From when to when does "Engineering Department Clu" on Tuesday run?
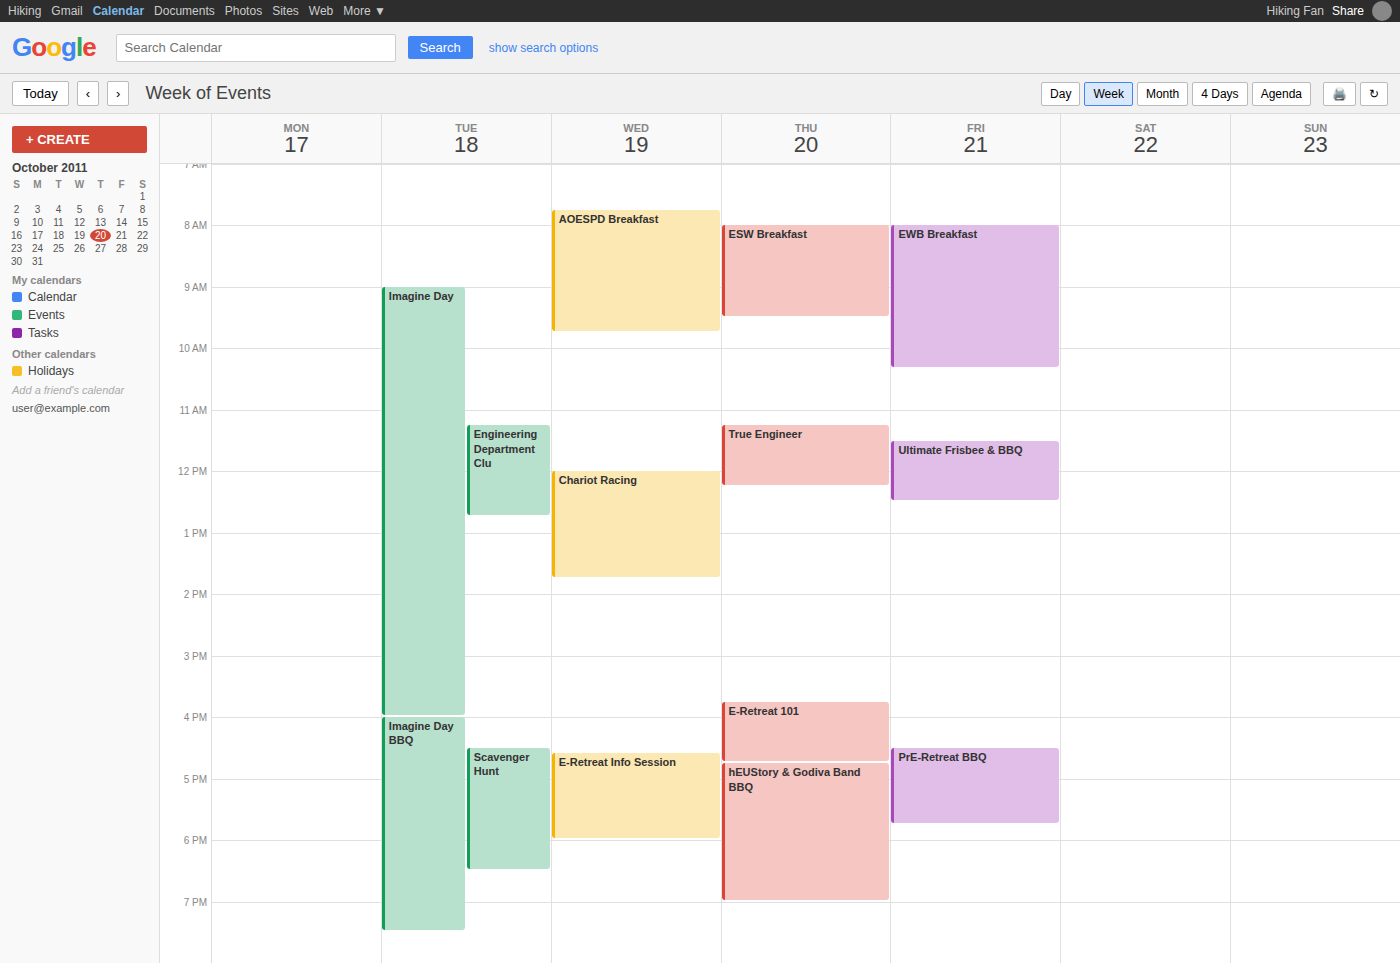
11:15 AM to 12:45 PM